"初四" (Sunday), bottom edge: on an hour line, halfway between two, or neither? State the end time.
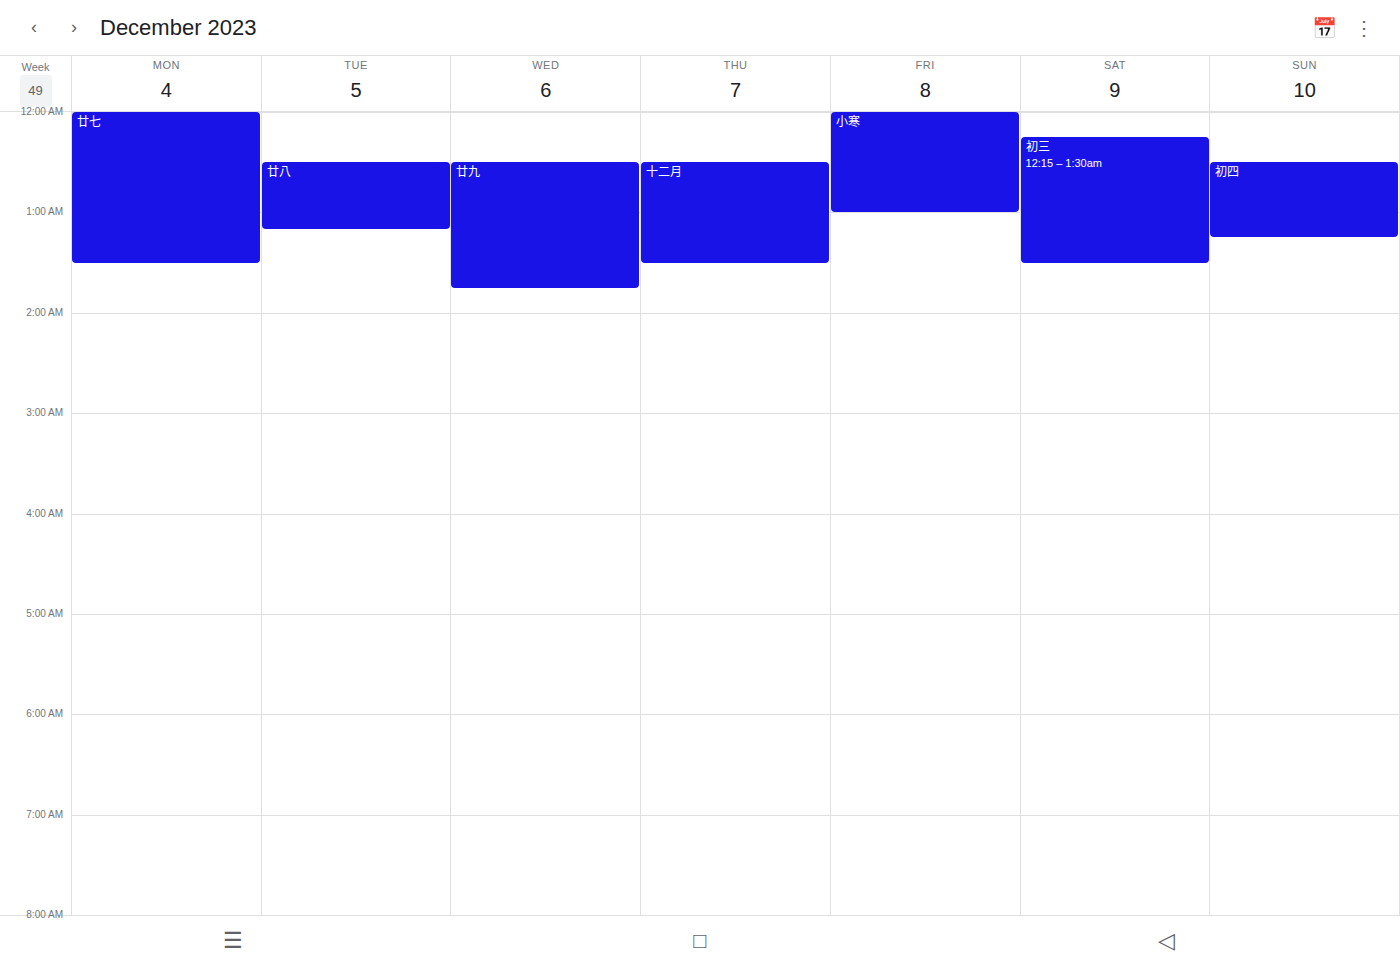
1:15 AM -- neither: a quarter of the way from the 1 AM line to the 2 AM line.